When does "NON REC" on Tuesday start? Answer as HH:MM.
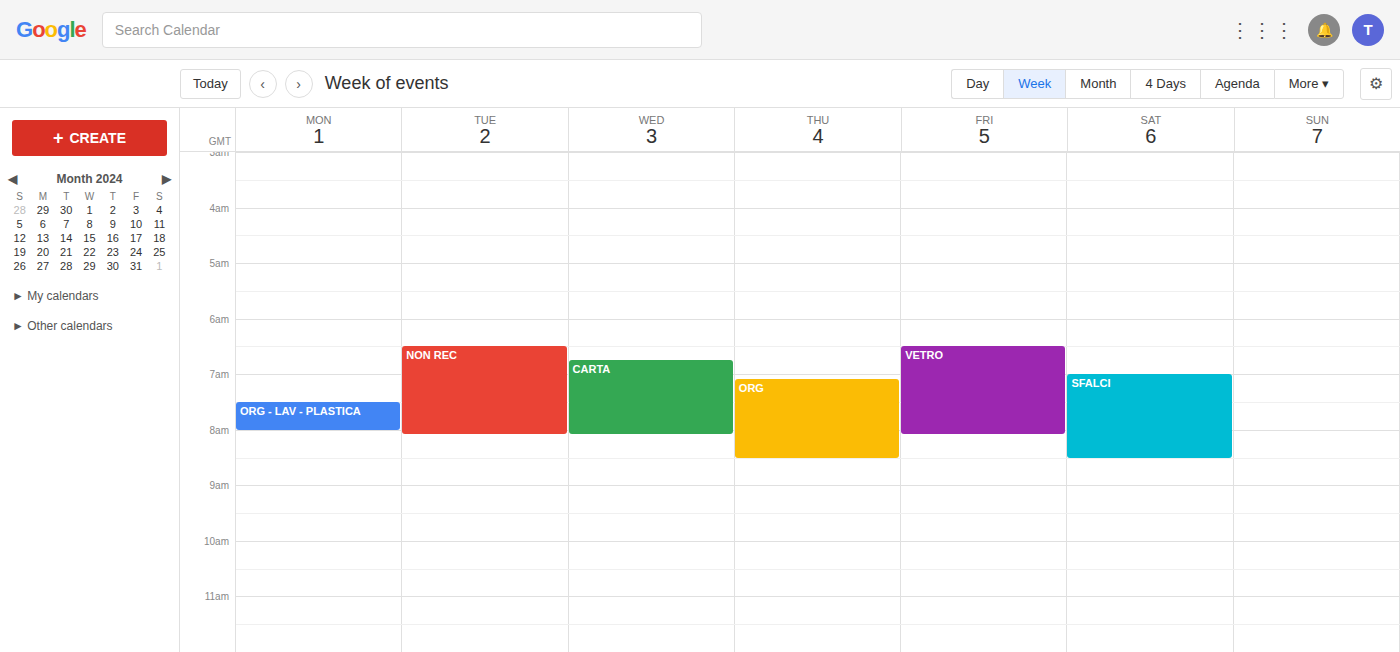
06:30